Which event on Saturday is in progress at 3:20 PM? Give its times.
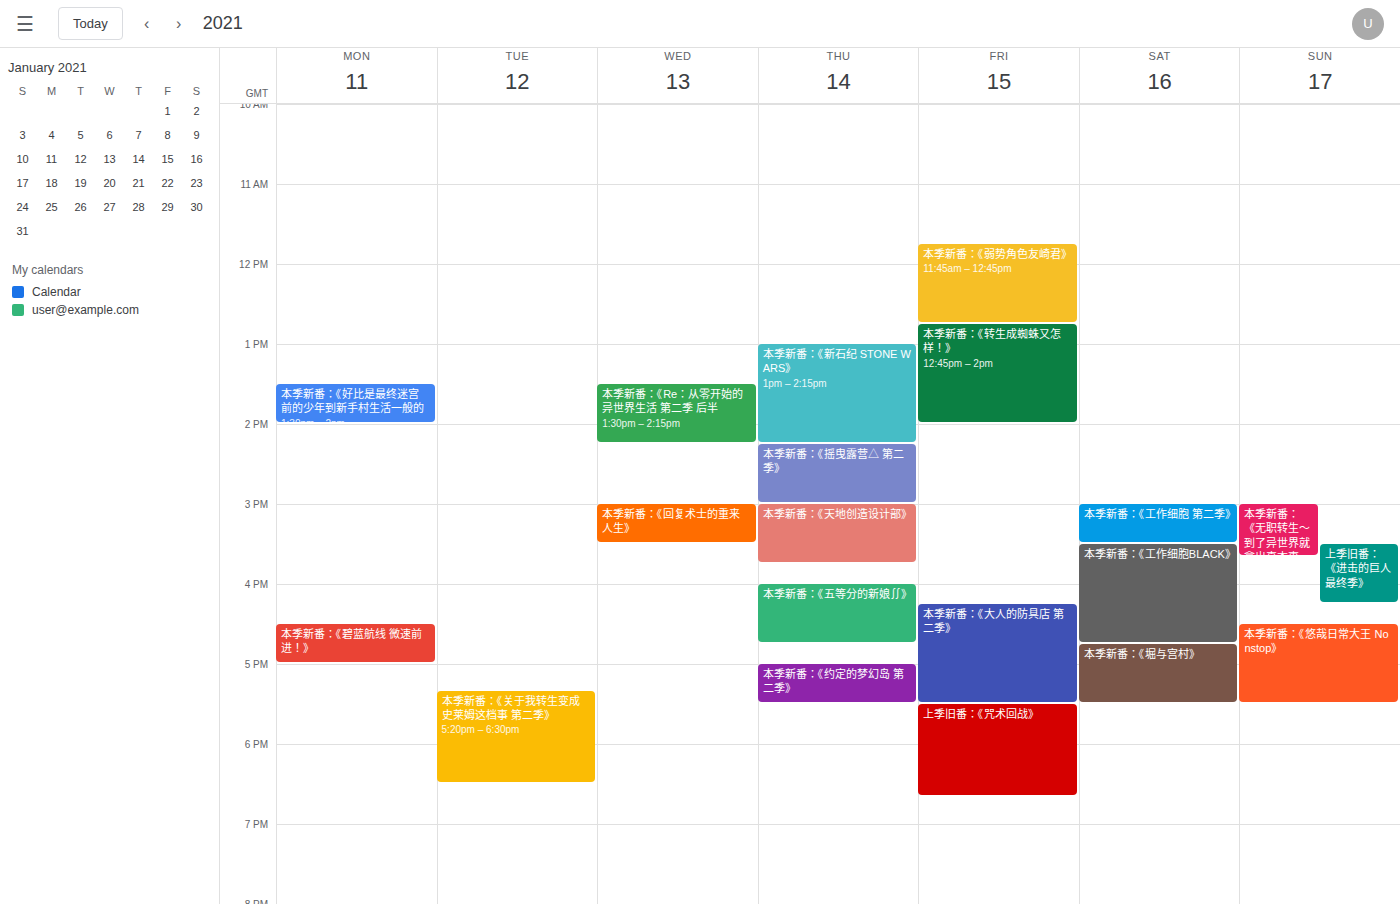
"本季新番：《工作细胞 第二季》", 3:00 PM to 3:30 PM